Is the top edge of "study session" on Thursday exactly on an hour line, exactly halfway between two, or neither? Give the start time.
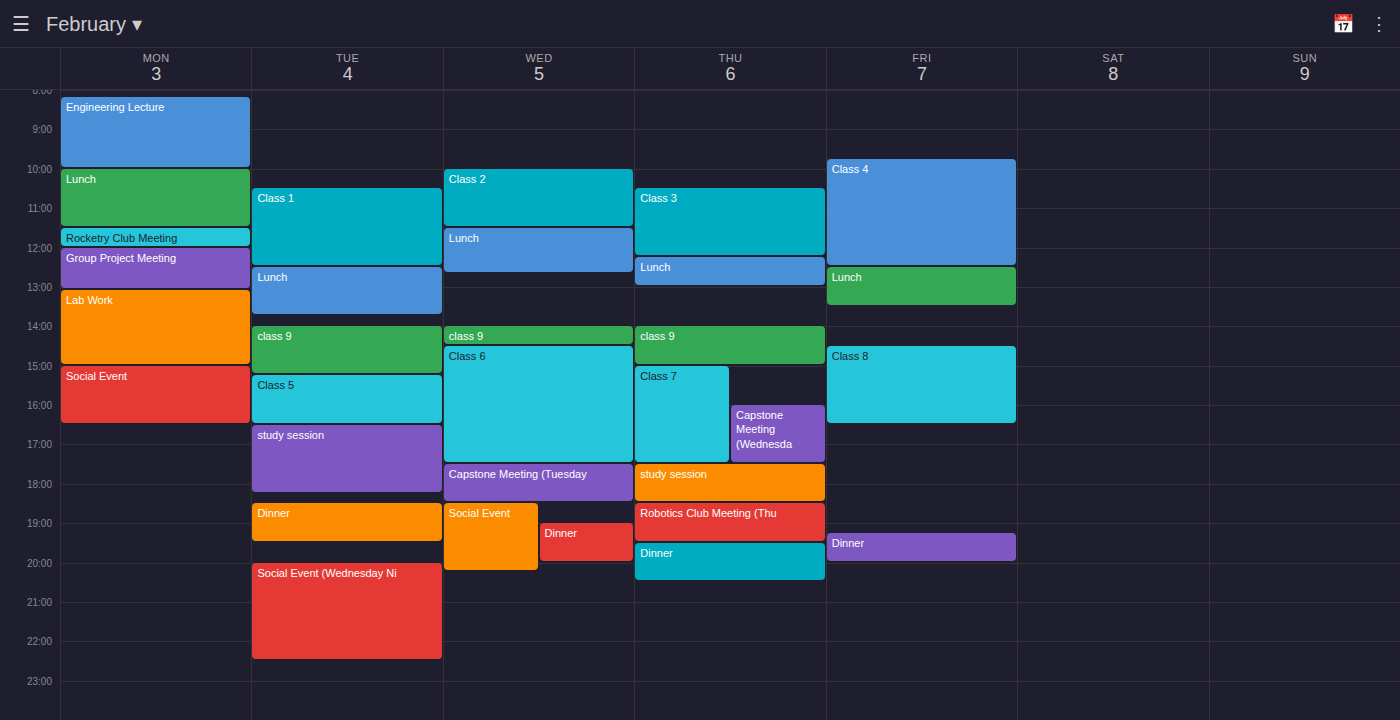
17:30 -- halfway between the 17:00 and 18:00 lines.